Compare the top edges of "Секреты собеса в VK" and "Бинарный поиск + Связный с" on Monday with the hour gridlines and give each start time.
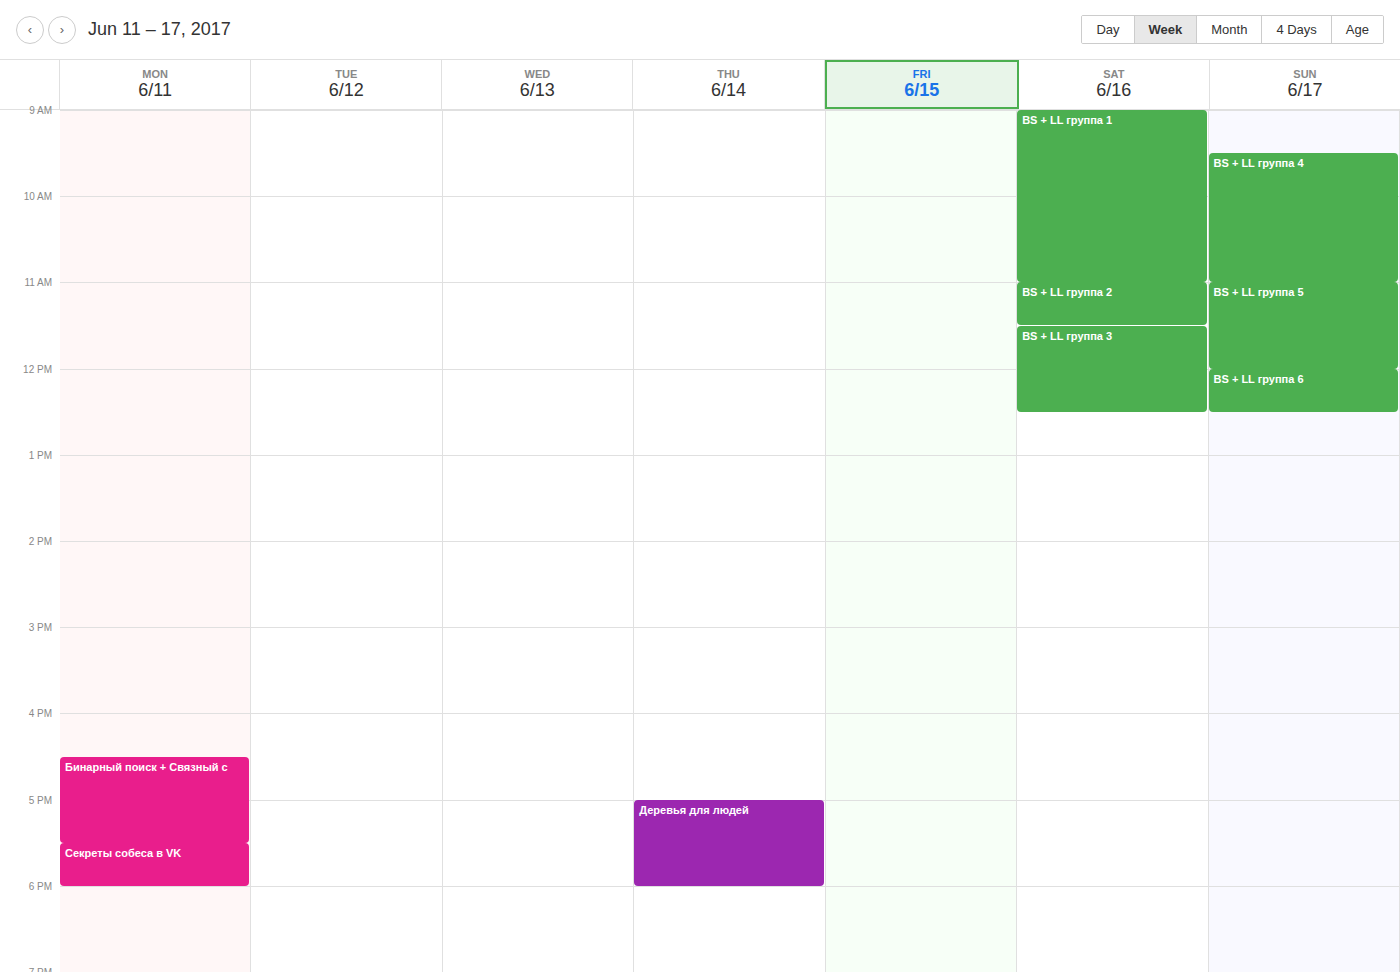
"Секреты собеса в VK": 17:30, halfway between the 17:00 and 18:00 lines. "Бинарный поиск + Связный с": 16:30, halfway between the 16:00 and 17:00 lines.